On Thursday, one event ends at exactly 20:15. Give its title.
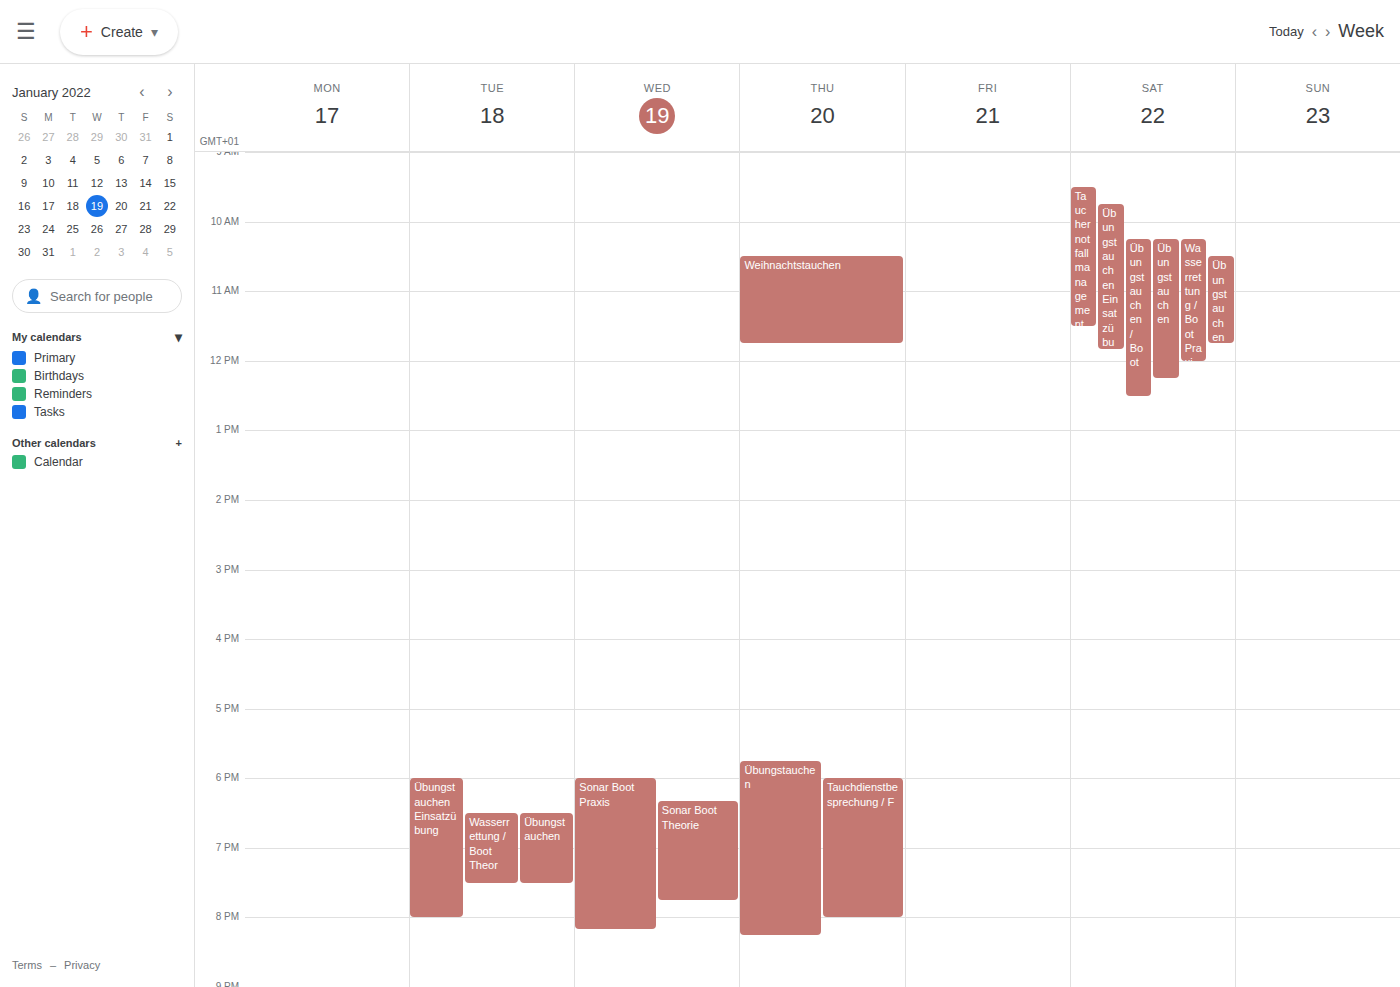
"Übungstauchen"